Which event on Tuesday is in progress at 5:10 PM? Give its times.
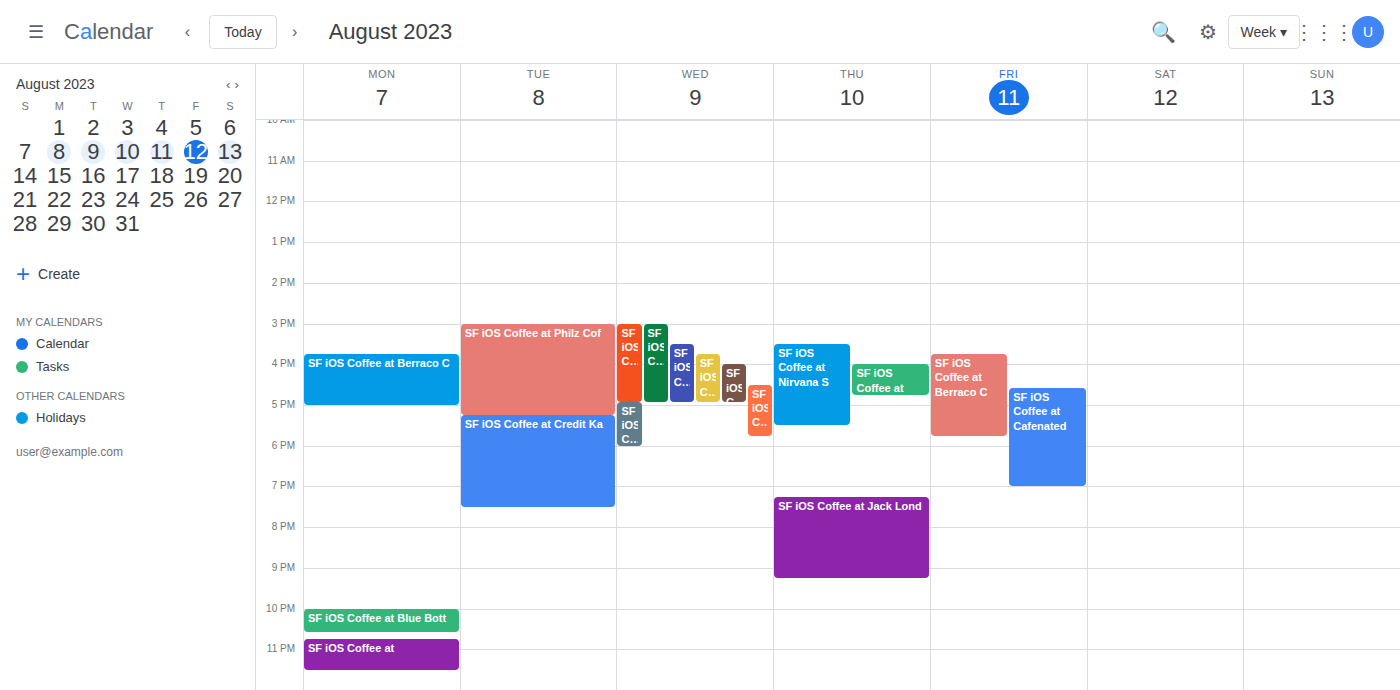
"SF iOS Coffee at Philz Cof", 3:00 PM to 5:15 PM